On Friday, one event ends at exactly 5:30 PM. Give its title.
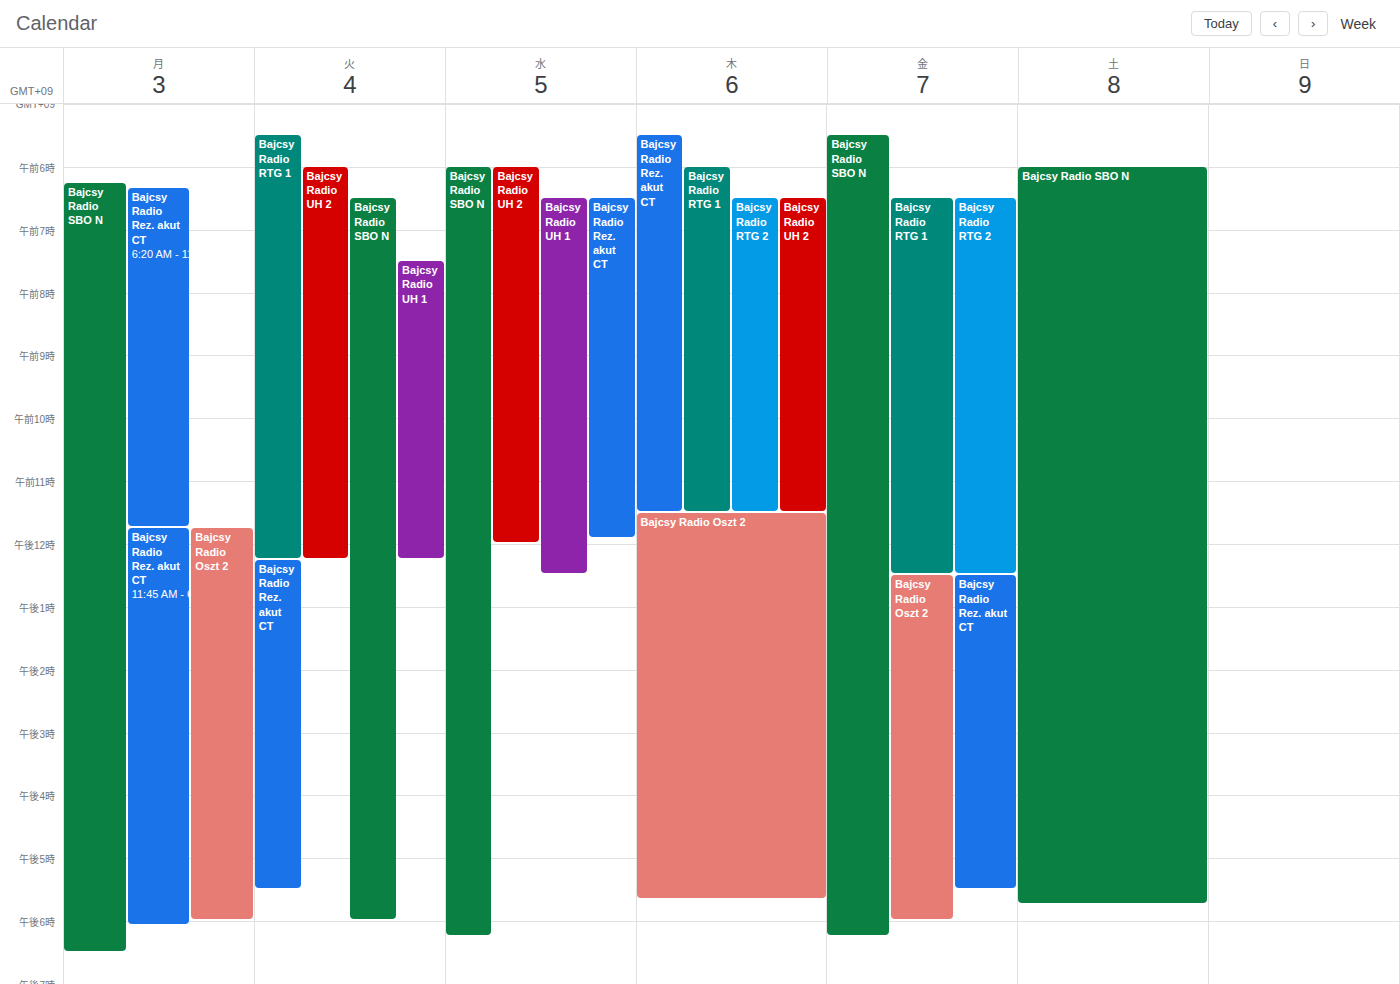
"Bajcsy Radio Rez. akut CT"